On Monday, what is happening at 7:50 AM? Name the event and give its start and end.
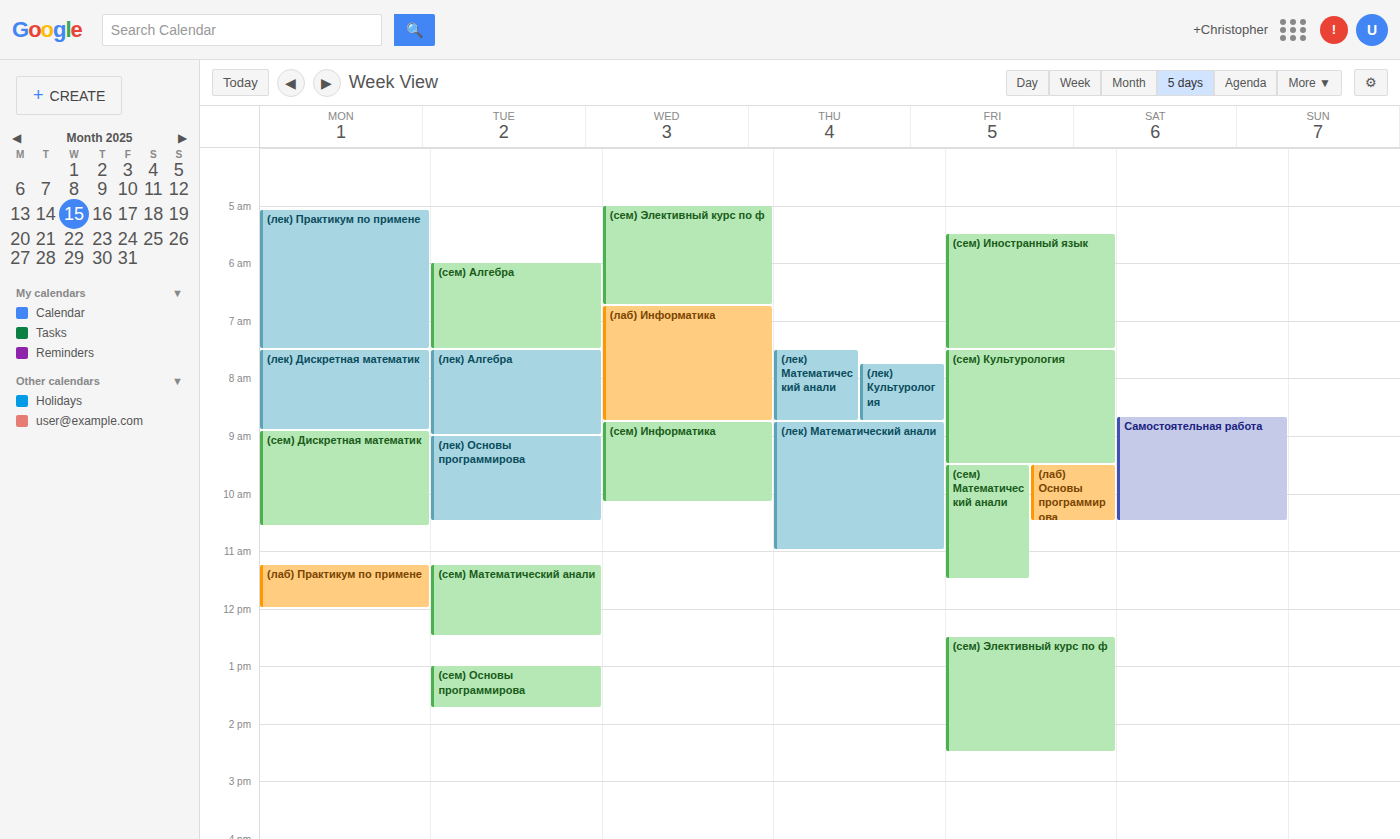
"(лек) Дискретная математик", 7:30 AM to 8:55 AM